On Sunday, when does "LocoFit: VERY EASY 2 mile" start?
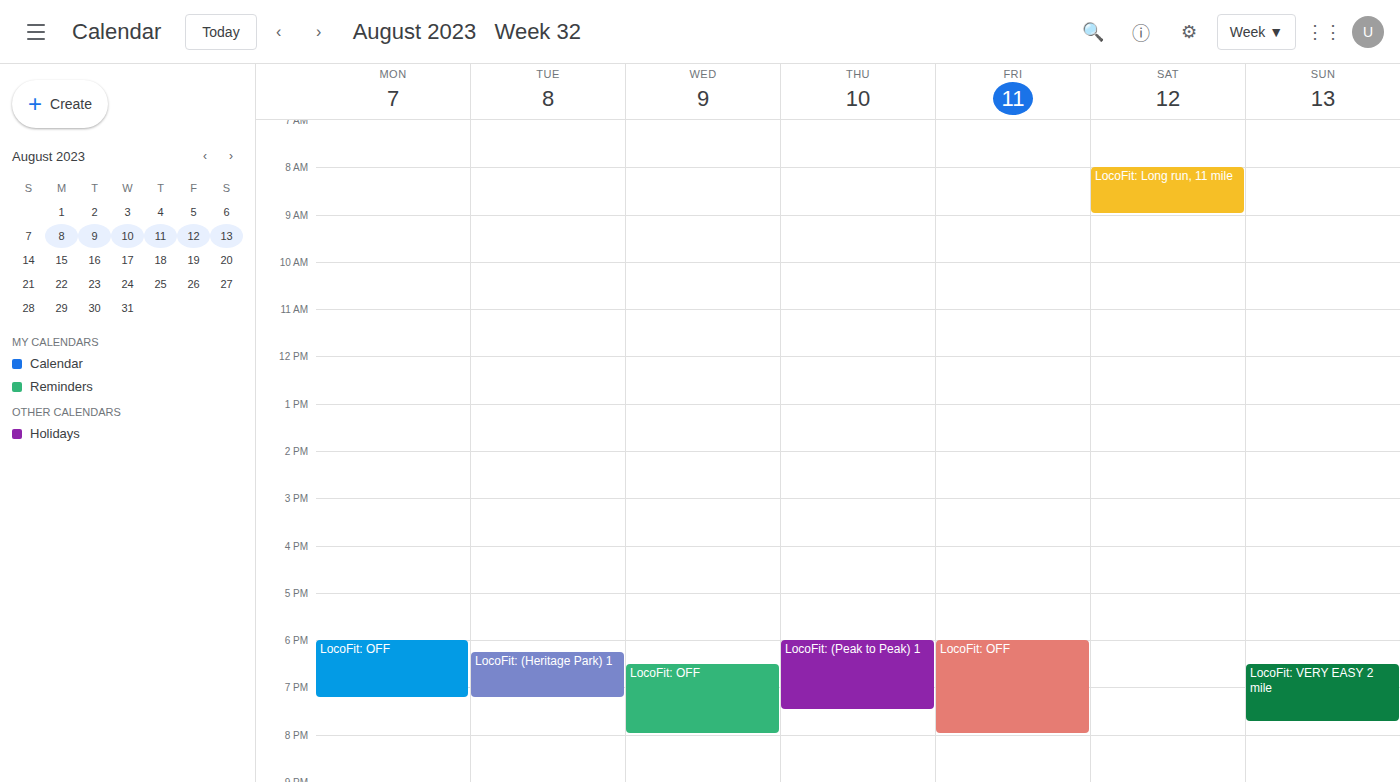
6:30 PM